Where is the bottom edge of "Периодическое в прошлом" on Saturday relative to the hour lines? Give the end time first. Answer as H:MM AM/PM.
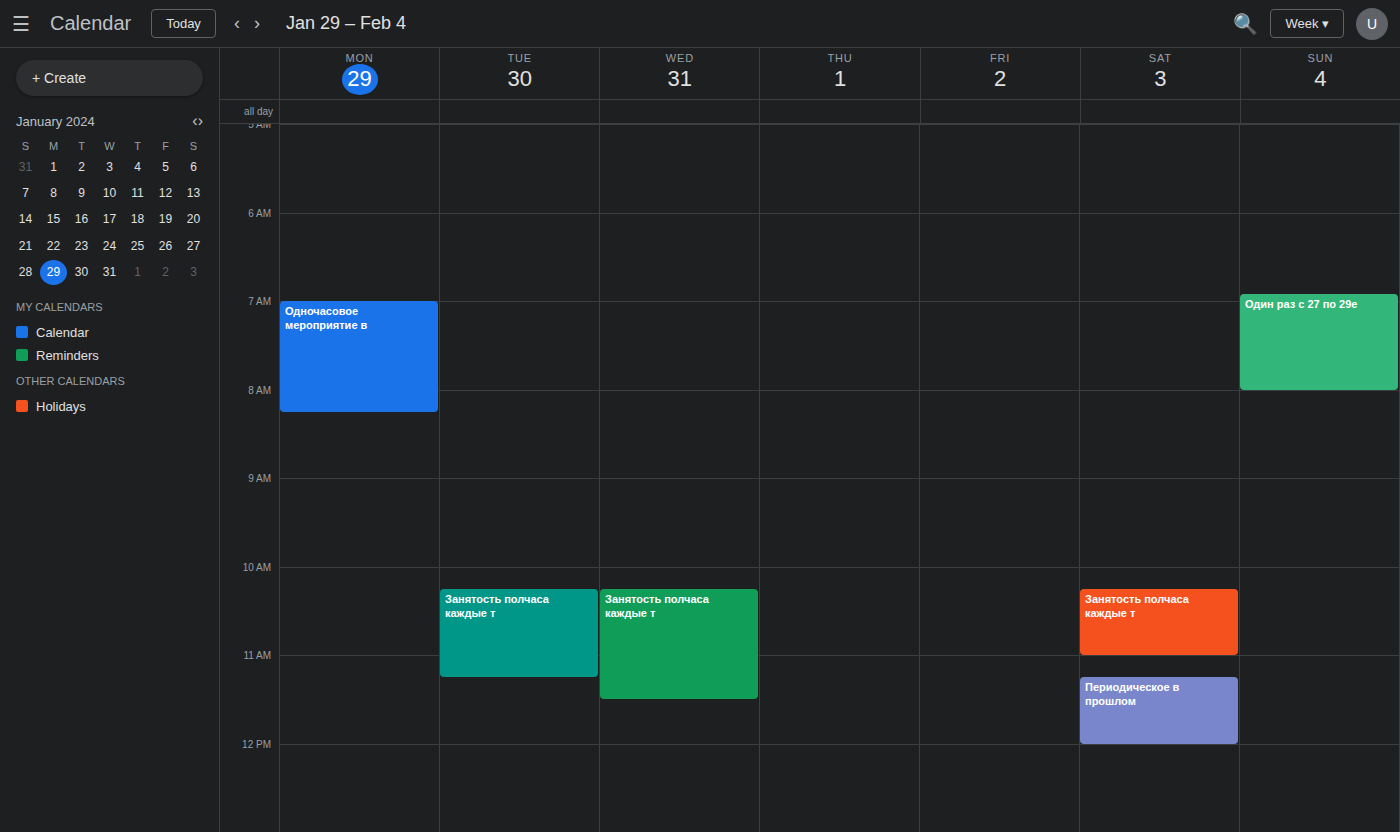
12:00 PM -- exactly on the 12 PM line.